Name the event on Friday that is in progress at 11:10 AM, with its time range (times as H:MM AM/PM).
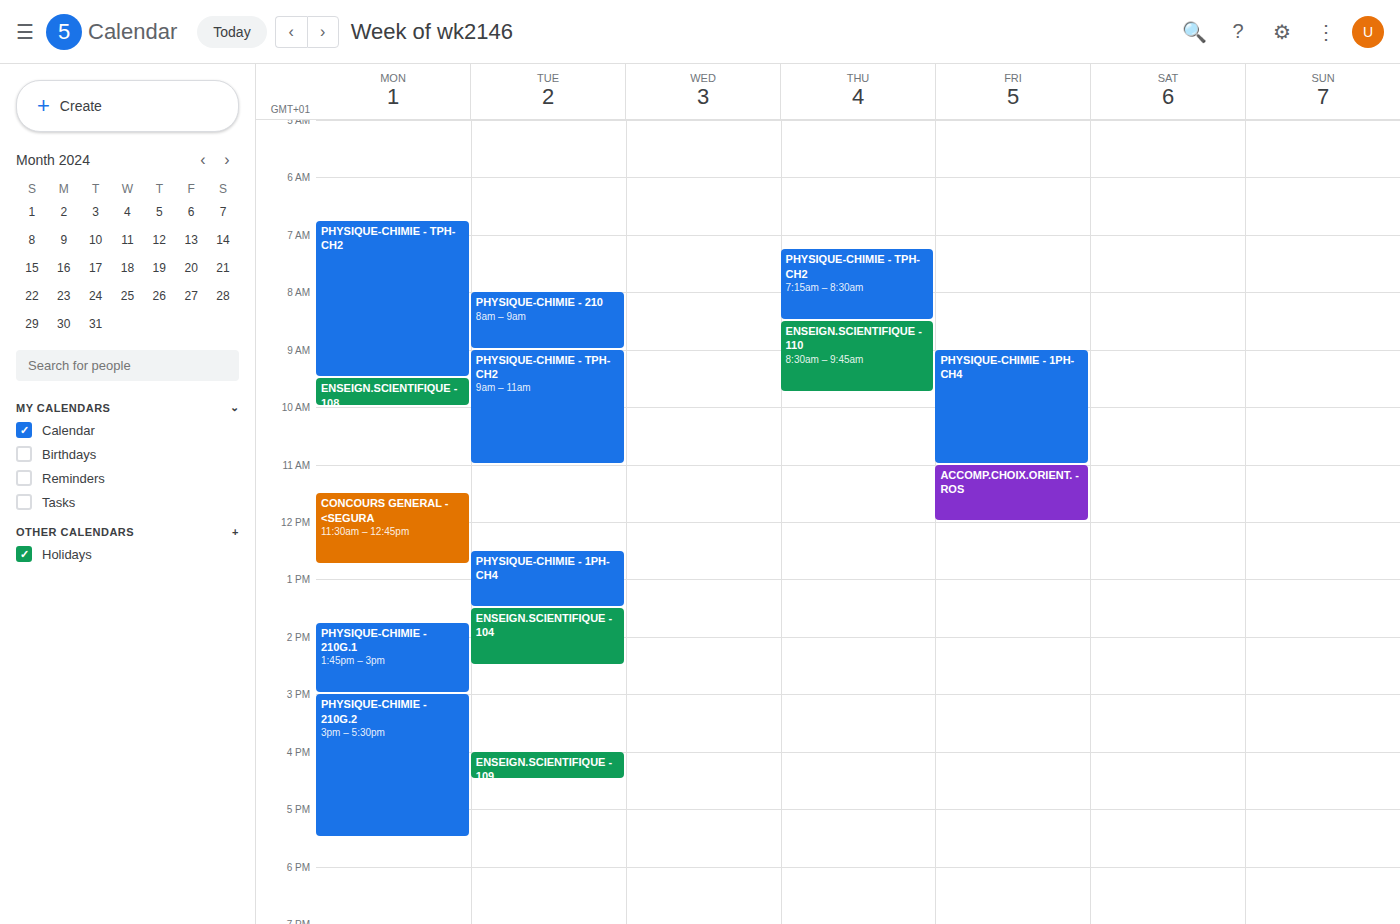
"ACCOMP.CHOIX.ORIENT. - ROS", 11:00 AM to 12:00 PM